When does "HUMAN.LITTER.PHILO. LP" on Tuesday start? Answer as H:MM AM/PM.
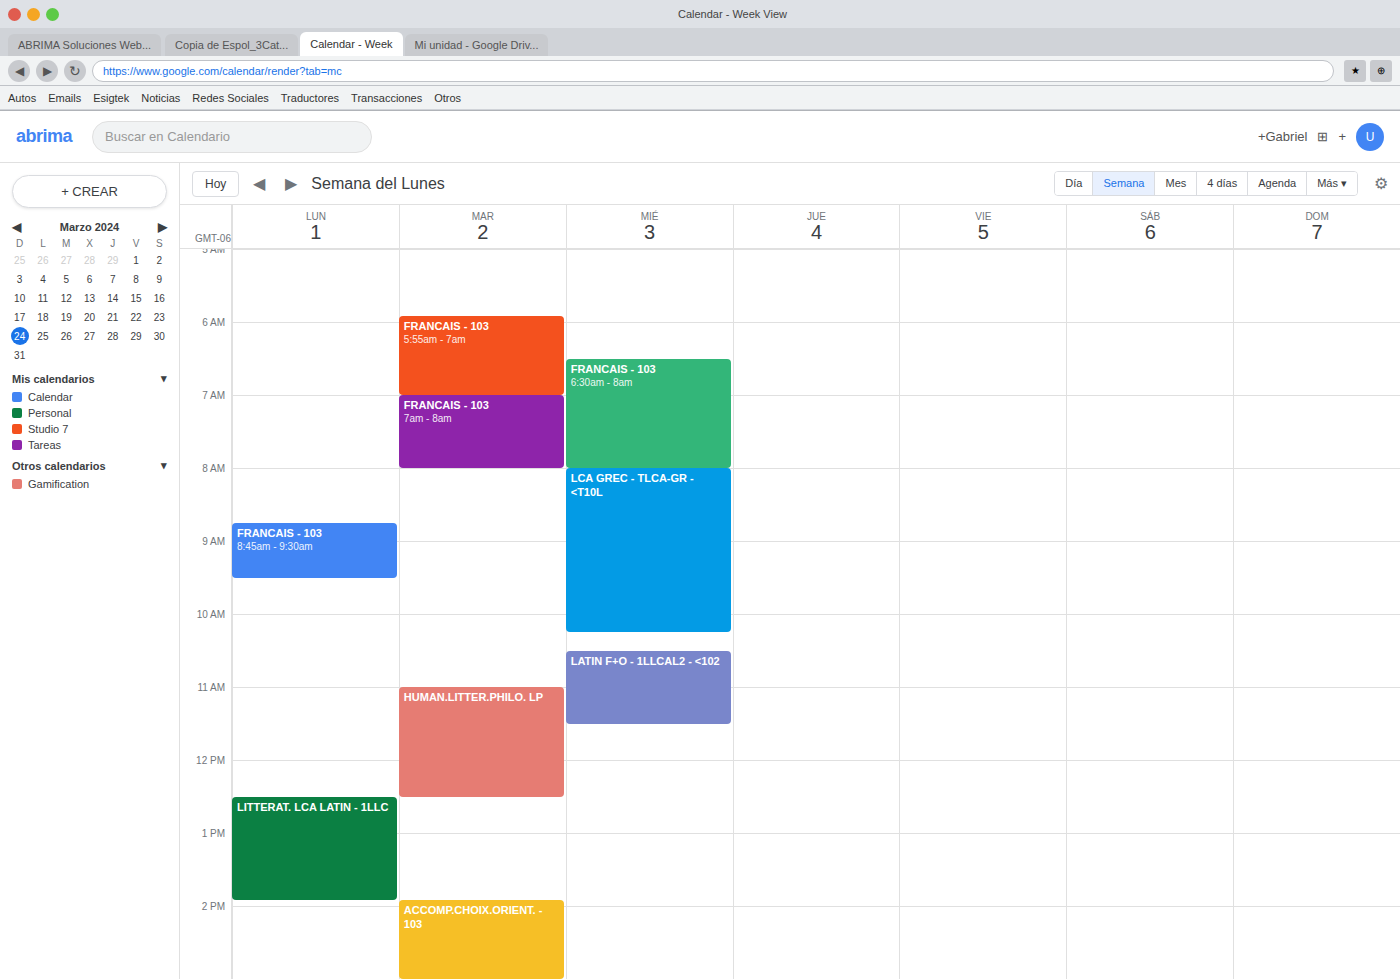
11:00 AM